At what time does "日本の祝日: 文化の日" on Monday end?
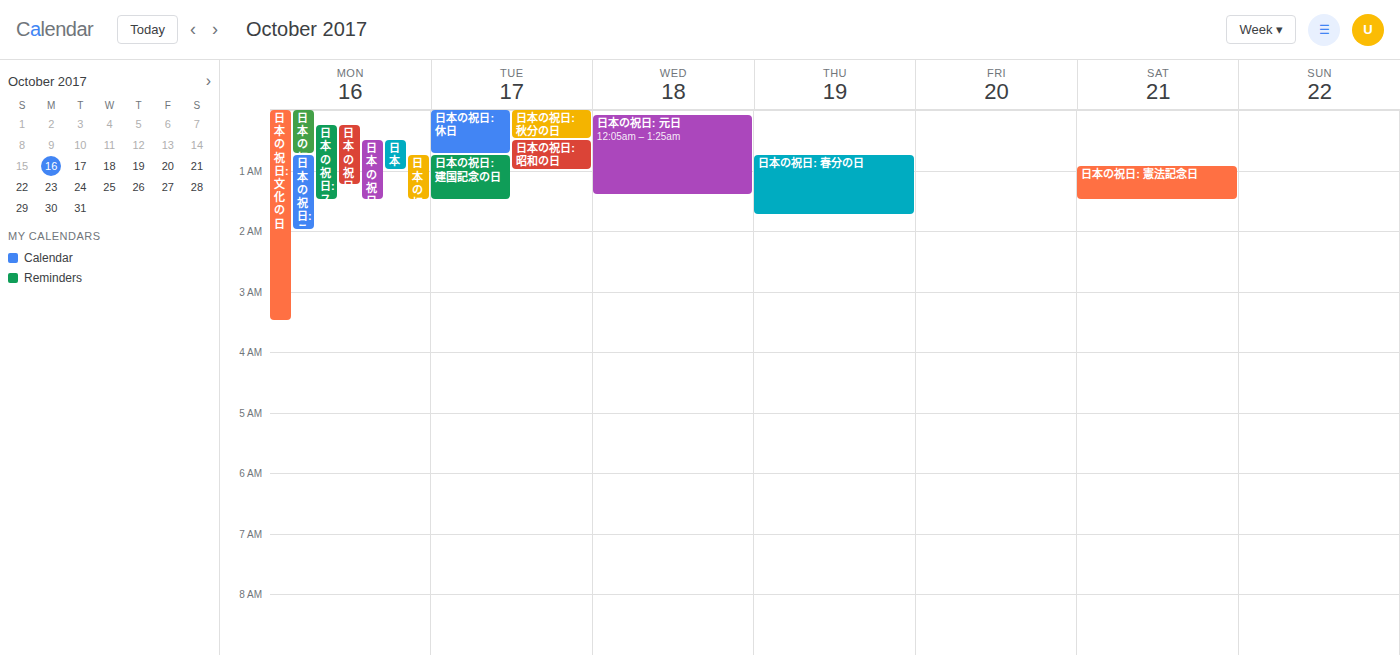
3:30 AM